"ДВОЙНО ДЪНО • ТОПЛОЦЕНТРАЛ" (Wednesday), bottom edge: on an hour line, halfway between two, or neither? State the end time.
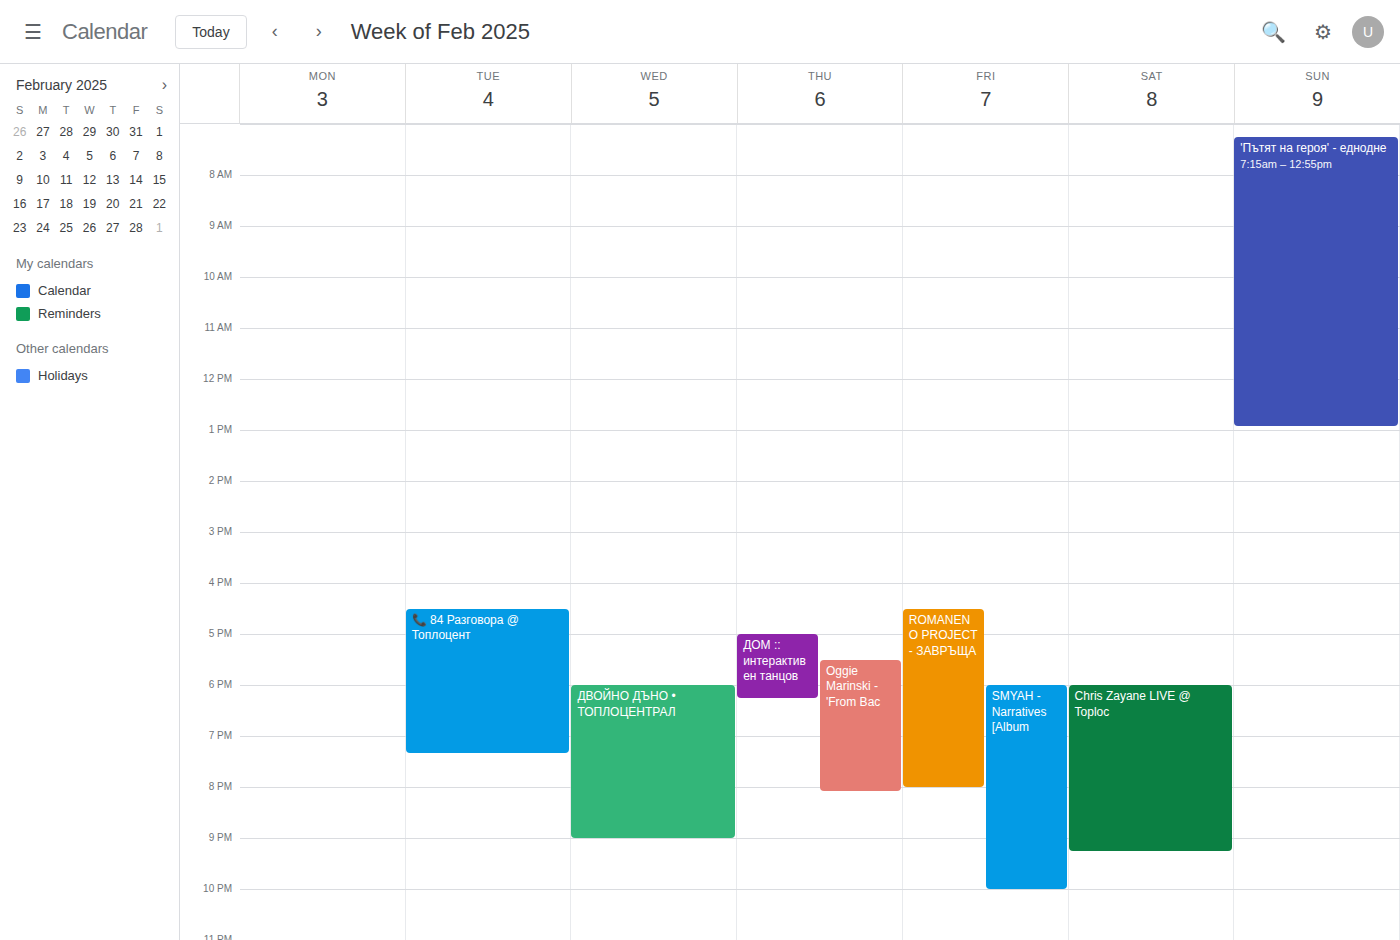
9:00 PM -- exactly on the 9 PM line.